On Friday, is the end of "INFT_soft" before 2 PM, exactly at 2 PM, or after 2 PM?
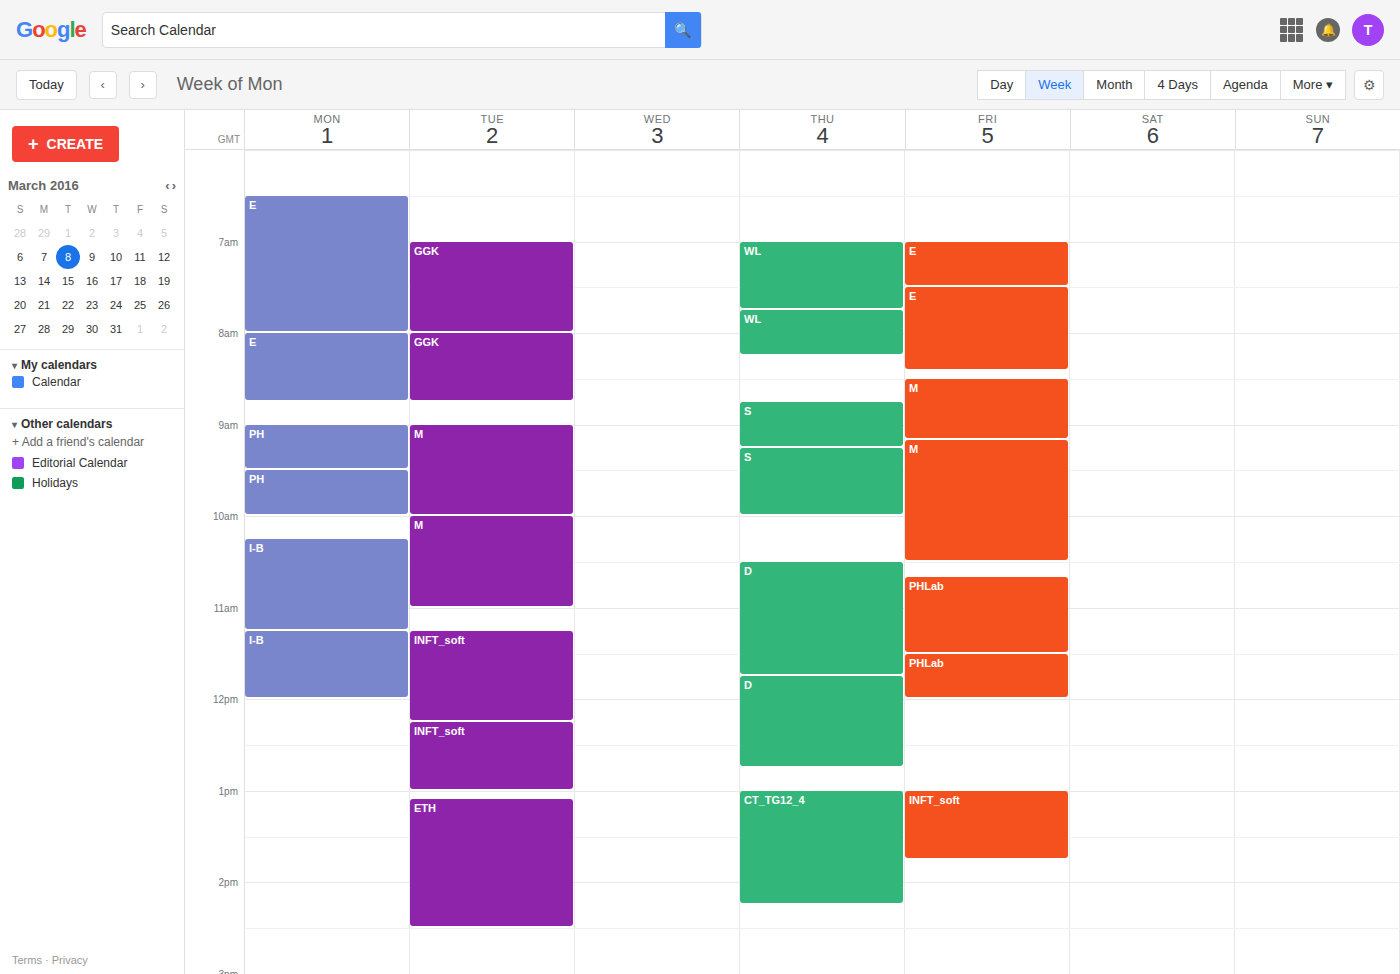
1:45 PM -- before 2 PM, 15 minutes above the 2 PM line.